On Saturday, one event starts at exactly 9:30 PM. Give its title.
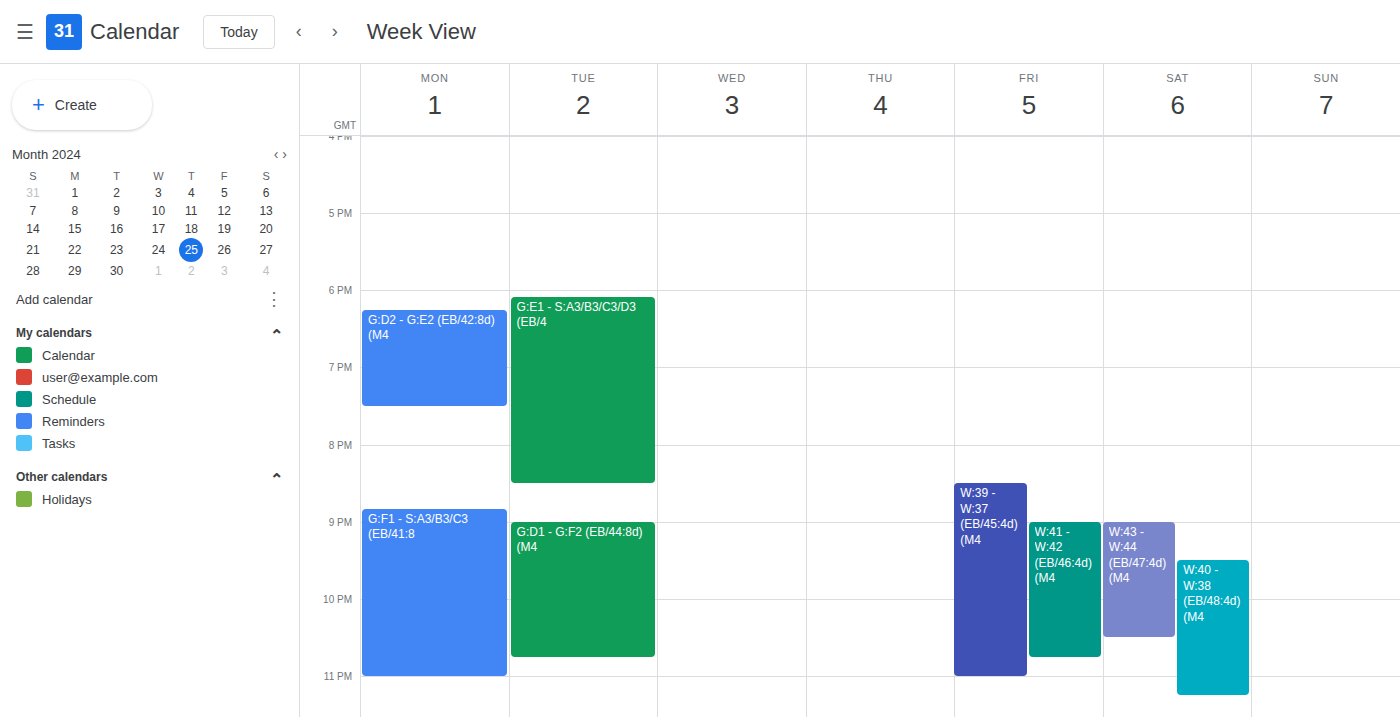
"W:40 - W:38 (EB/48:4d) (M4"